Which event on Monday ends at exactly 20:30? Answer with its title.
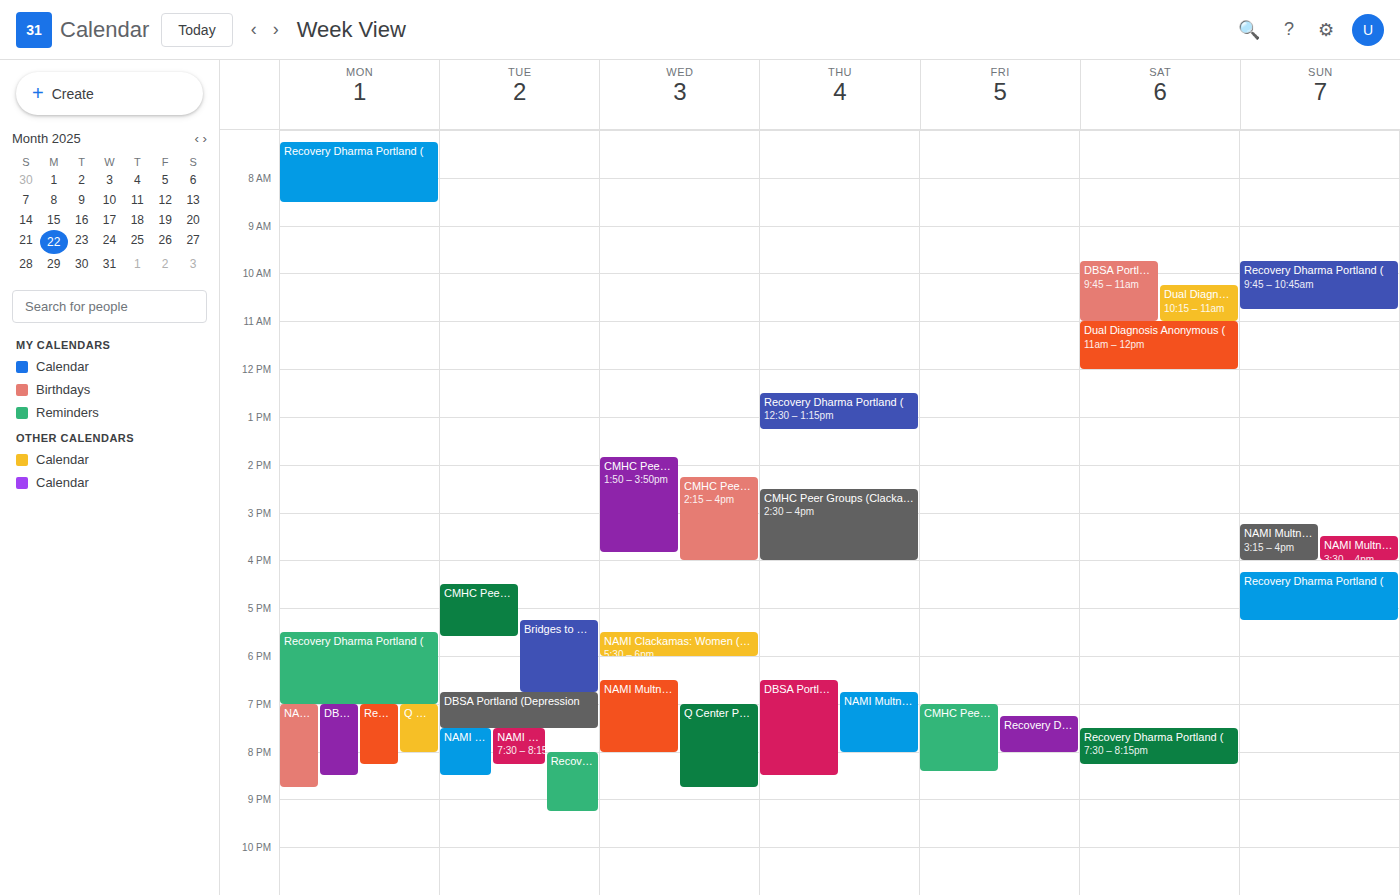
"DBSA Portland (Depression"